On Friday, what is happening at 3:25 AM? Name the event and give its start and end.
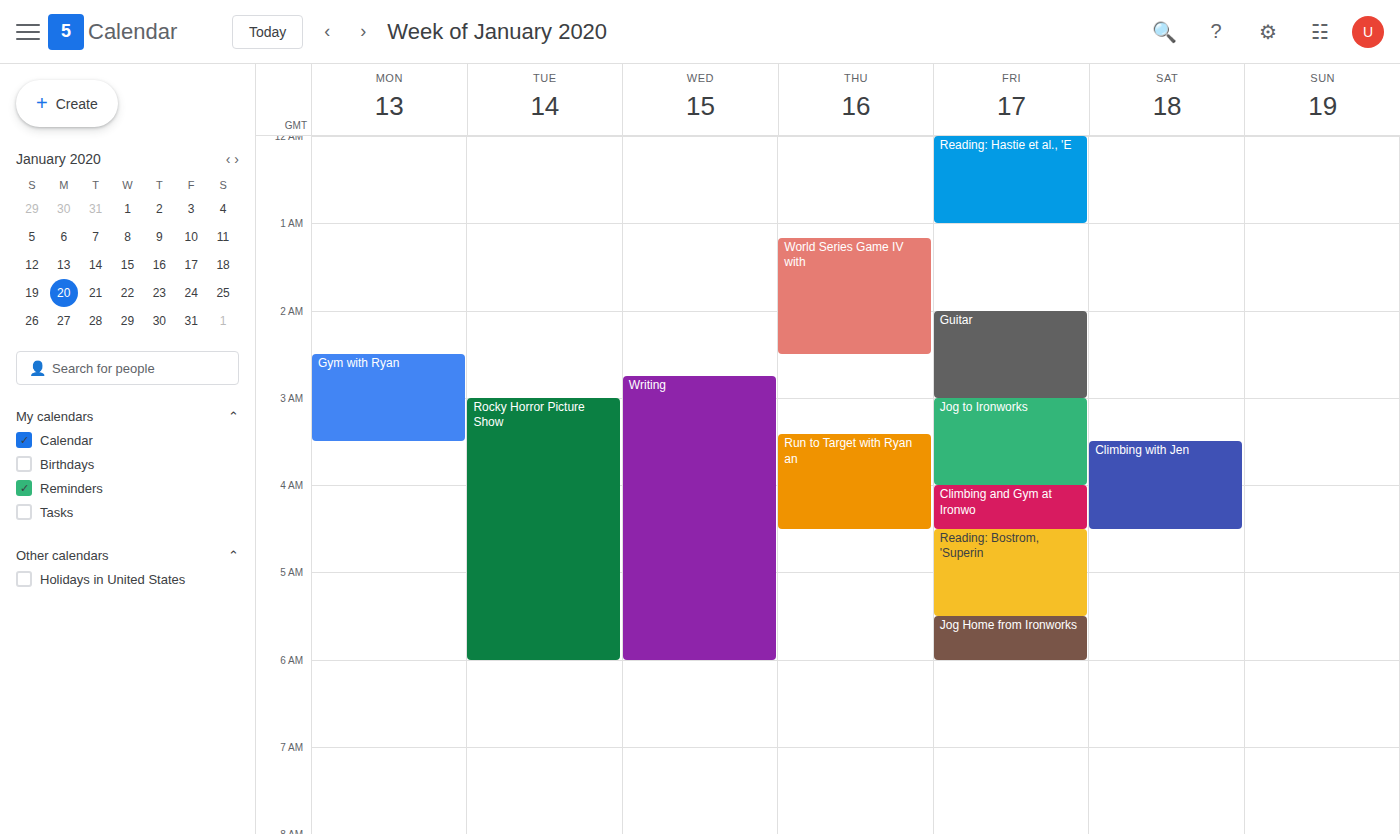
"Jog to Ironworks", 3:00 AM to 4:00 AM